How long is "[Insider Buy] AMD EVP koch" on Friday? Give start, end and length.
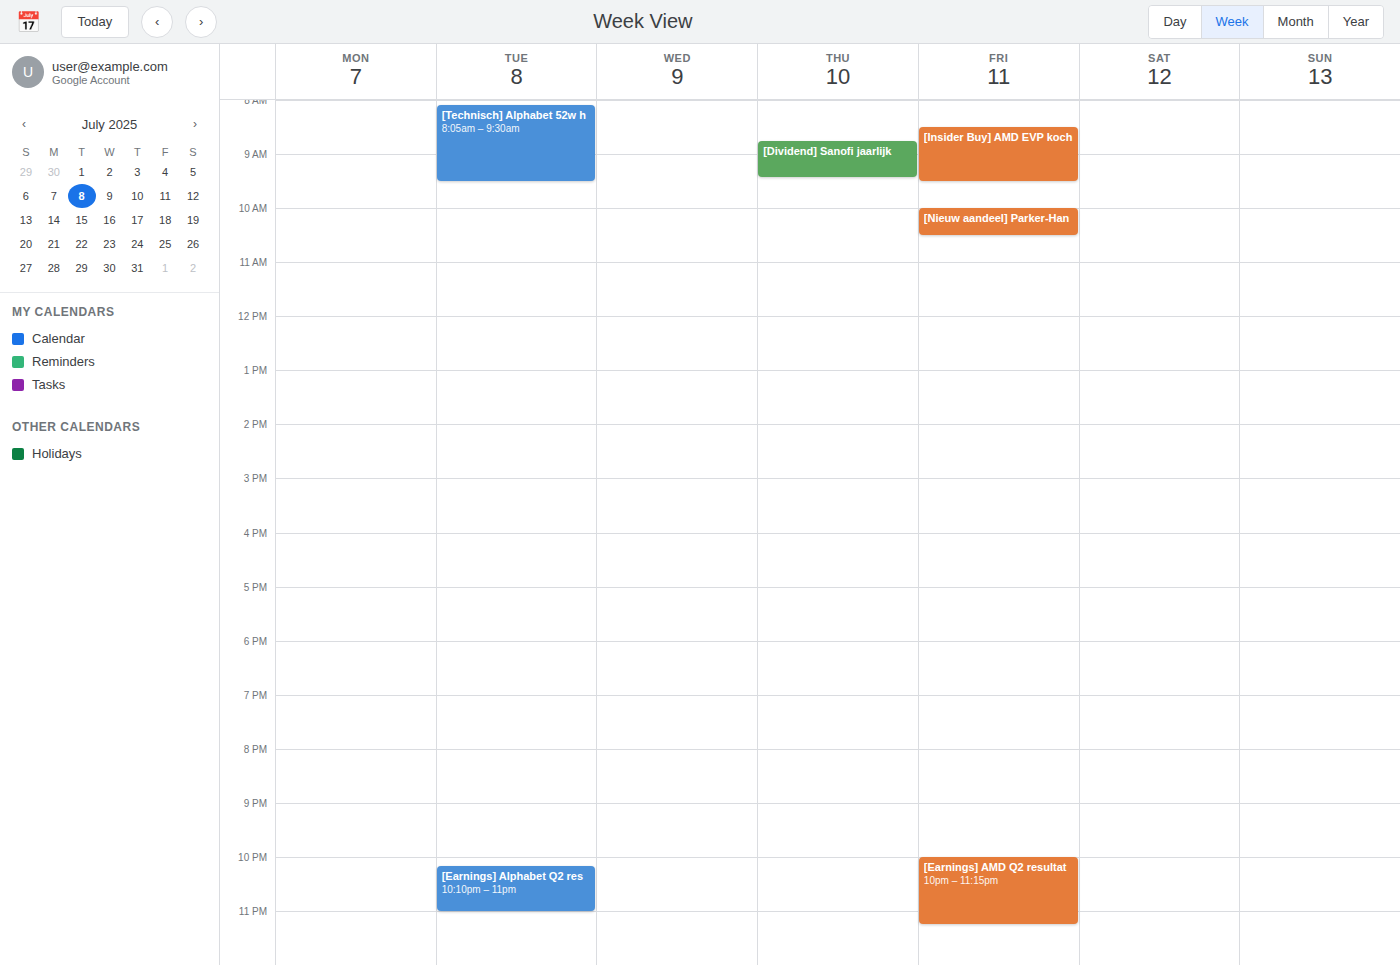
8:30 AM to 9:30 AM, 1 hour